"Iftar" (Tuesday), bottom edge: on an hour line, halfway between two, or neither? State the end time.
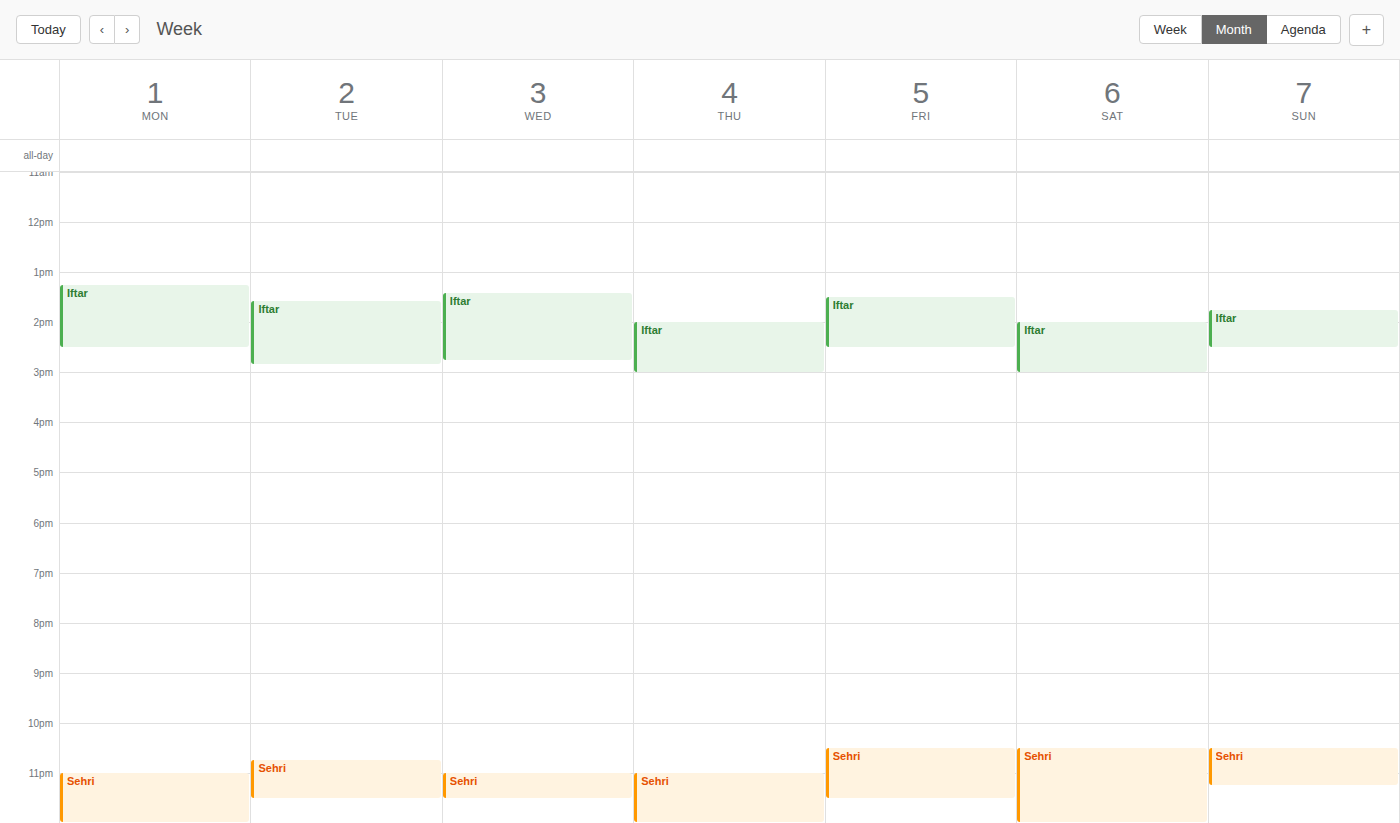
2:50 PM -- neither: 50 minutes below the 2 PM line and 10 minutes above the 3 PM line.